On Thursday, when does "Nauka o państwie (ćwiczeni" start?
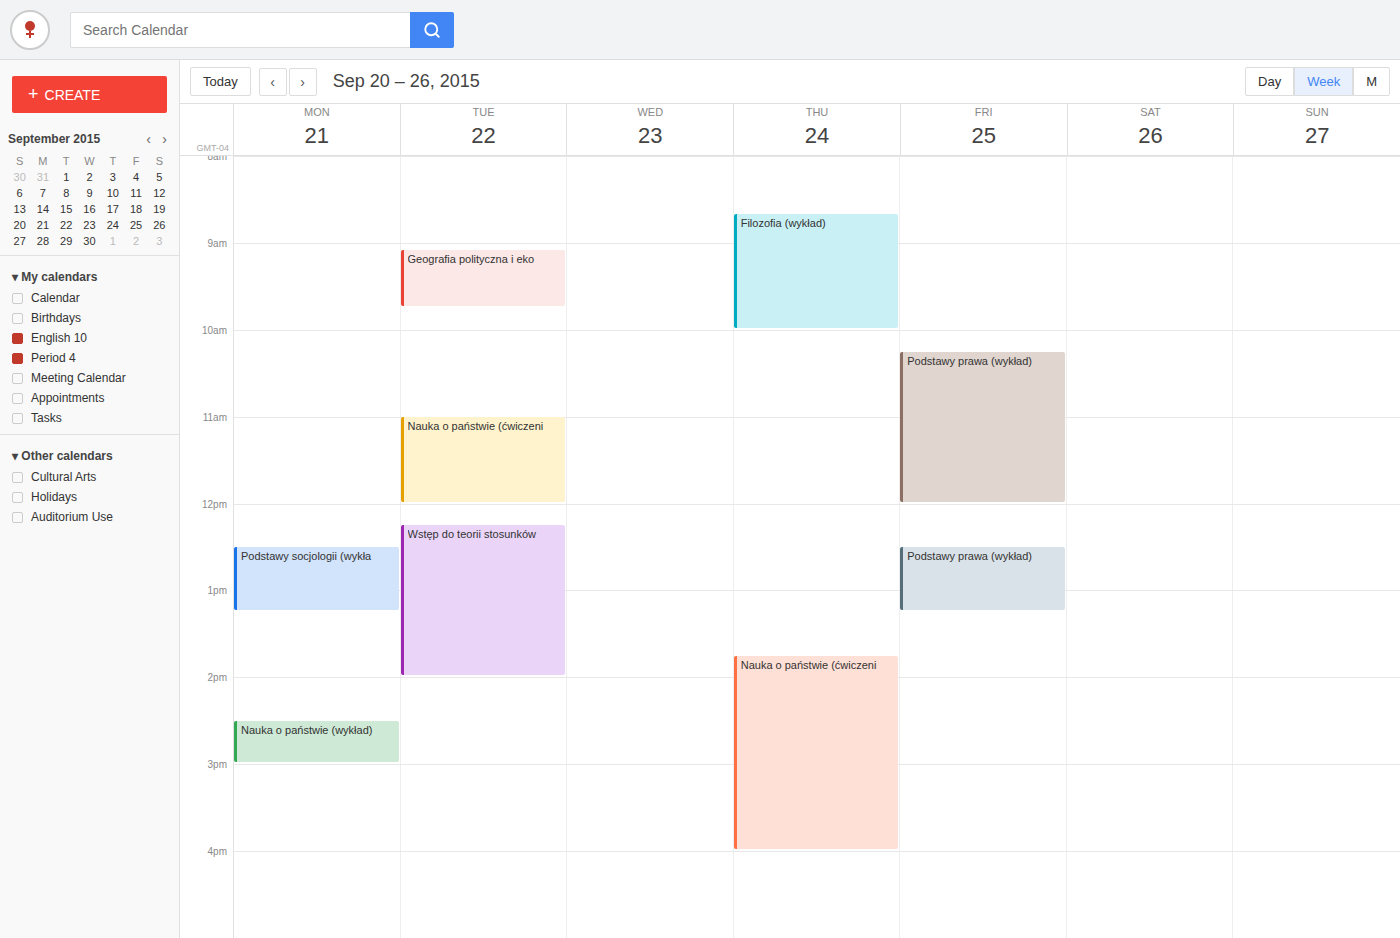
1:45 PM